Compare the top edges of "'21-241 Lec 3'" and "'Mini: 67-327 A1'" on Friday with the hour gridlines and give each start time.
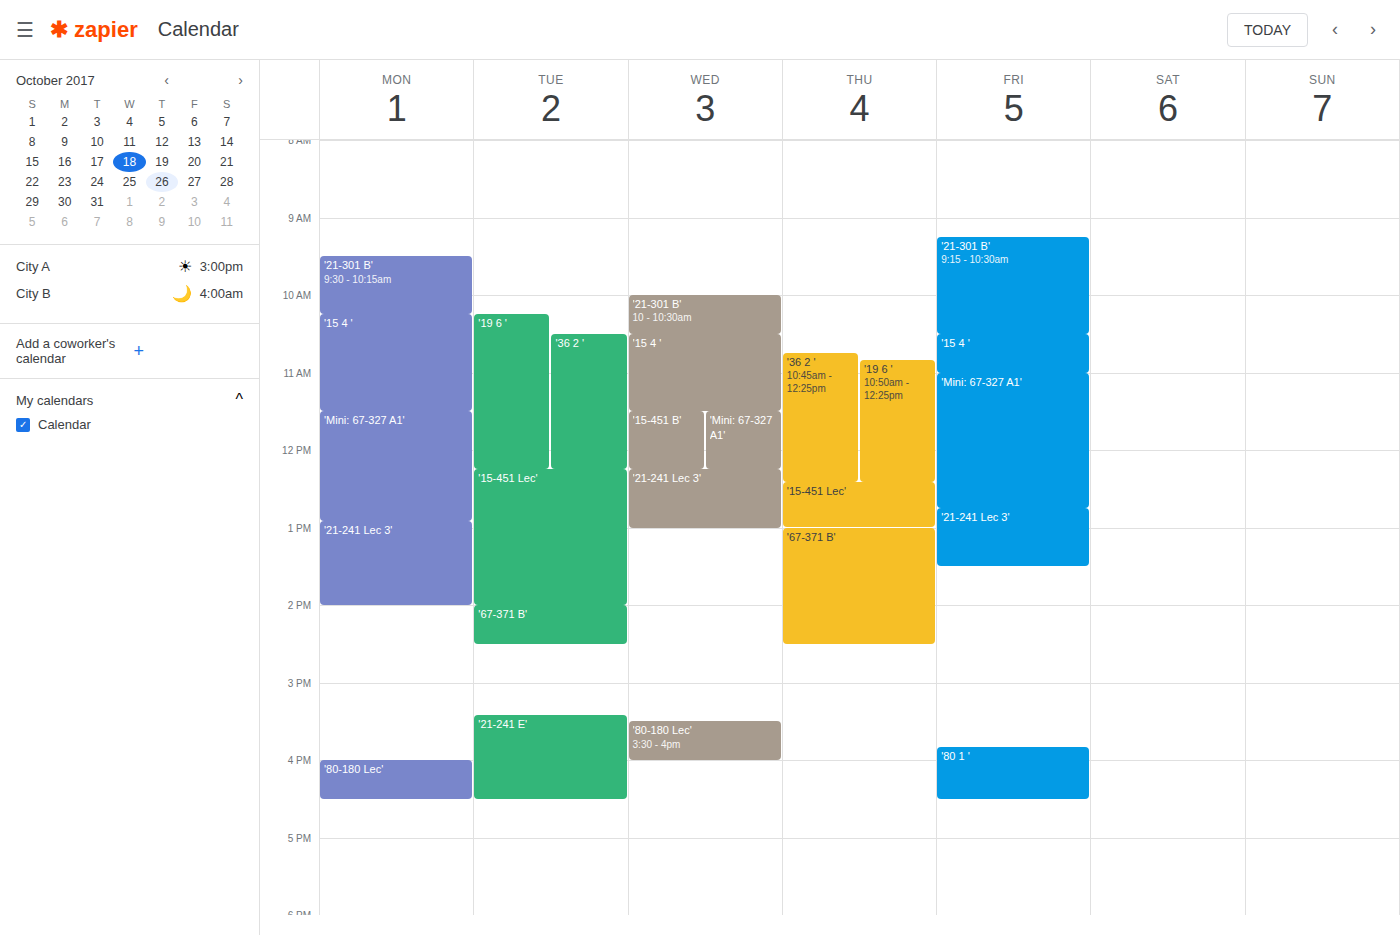
"'21-241 Lec 3'": 12:45 PM, neither: three quarters of the way from the 12 PM line to the 1 PM line. "'Mini: 67-327 A1'": 11:00 AM, exactly on the 11 AM line.